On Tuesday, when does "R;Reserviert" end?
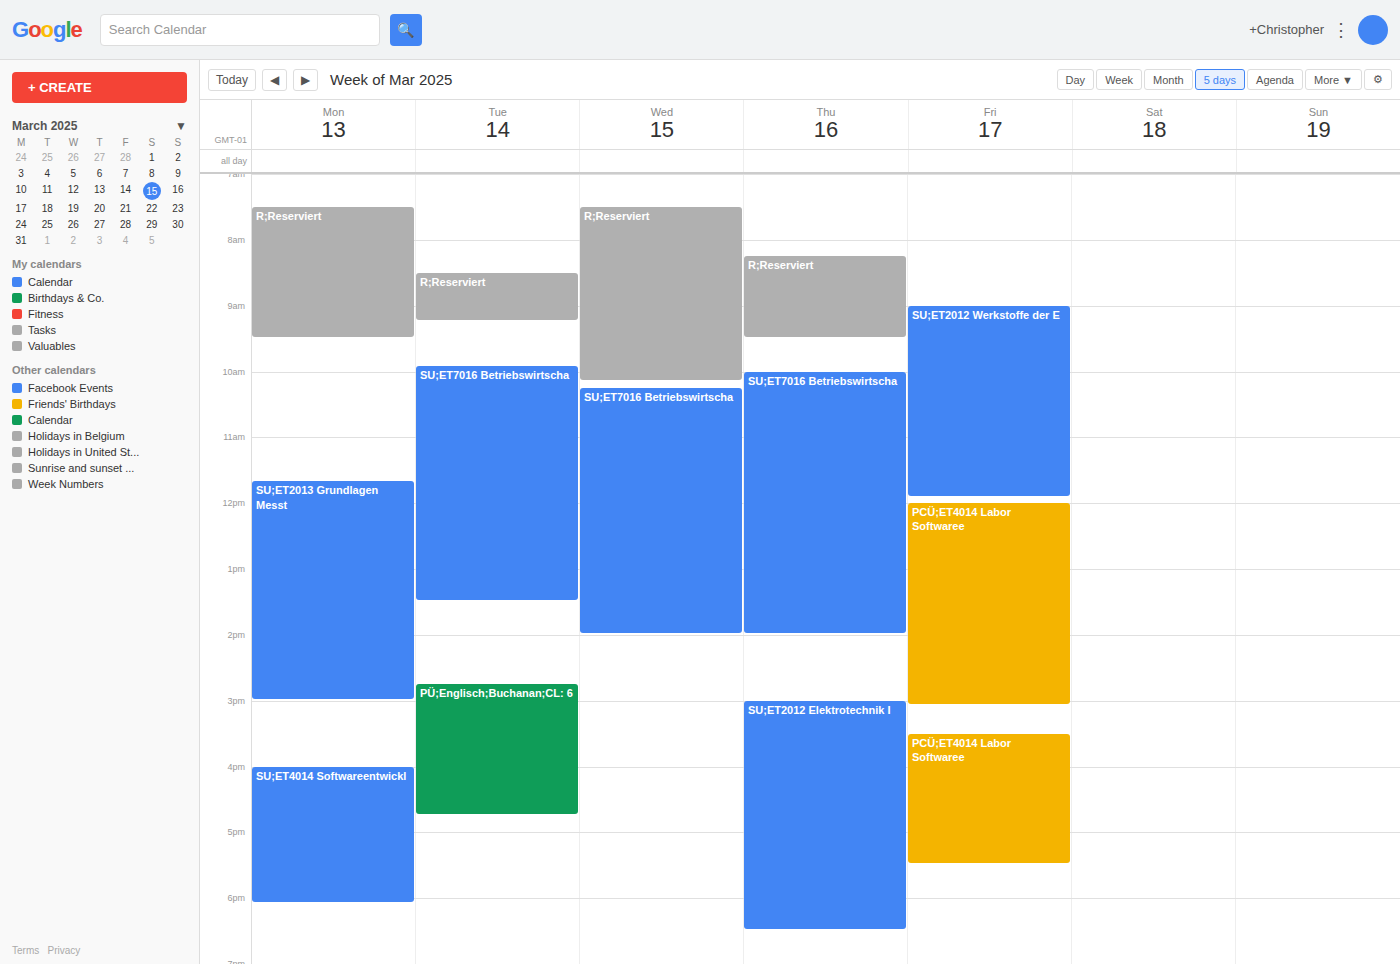
9:15 AM